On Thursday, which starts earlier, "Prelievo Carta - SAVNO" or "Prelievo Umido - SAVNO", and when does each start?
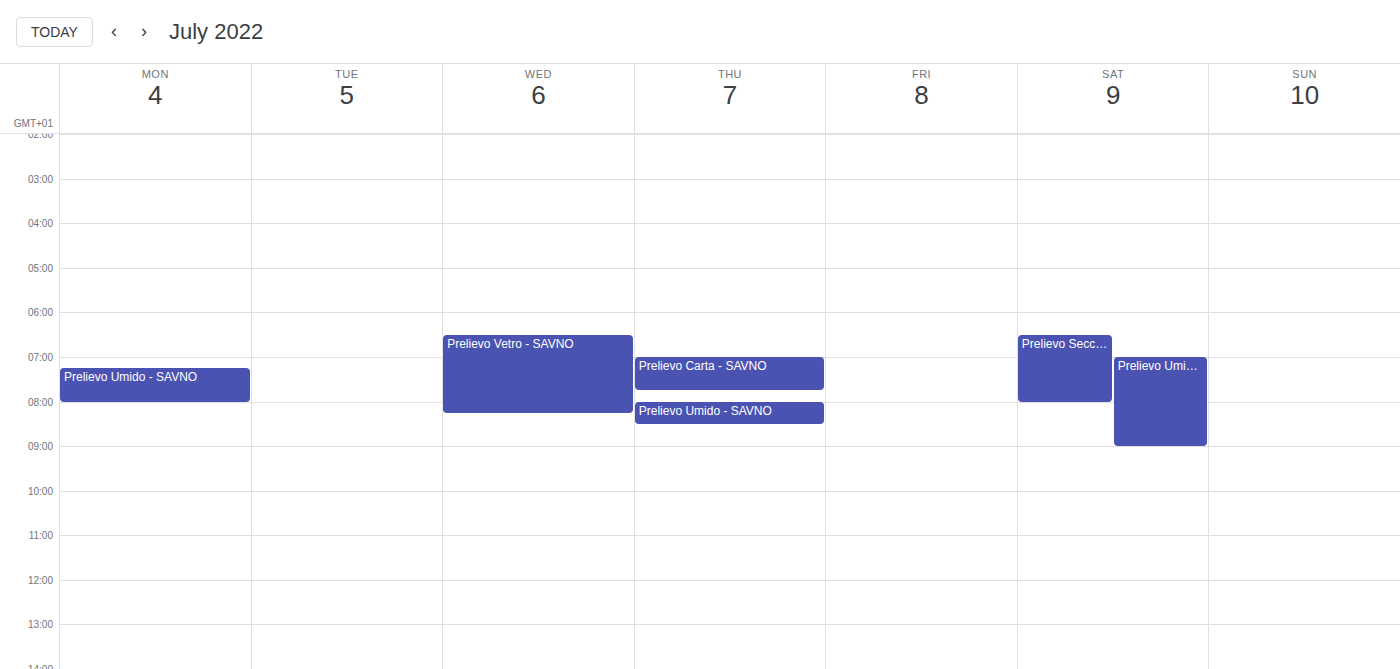
"Prelievo Carta - SAVNO" 7:00 AM; "Prelievo Umido - SAVNO" 8:00 AM.